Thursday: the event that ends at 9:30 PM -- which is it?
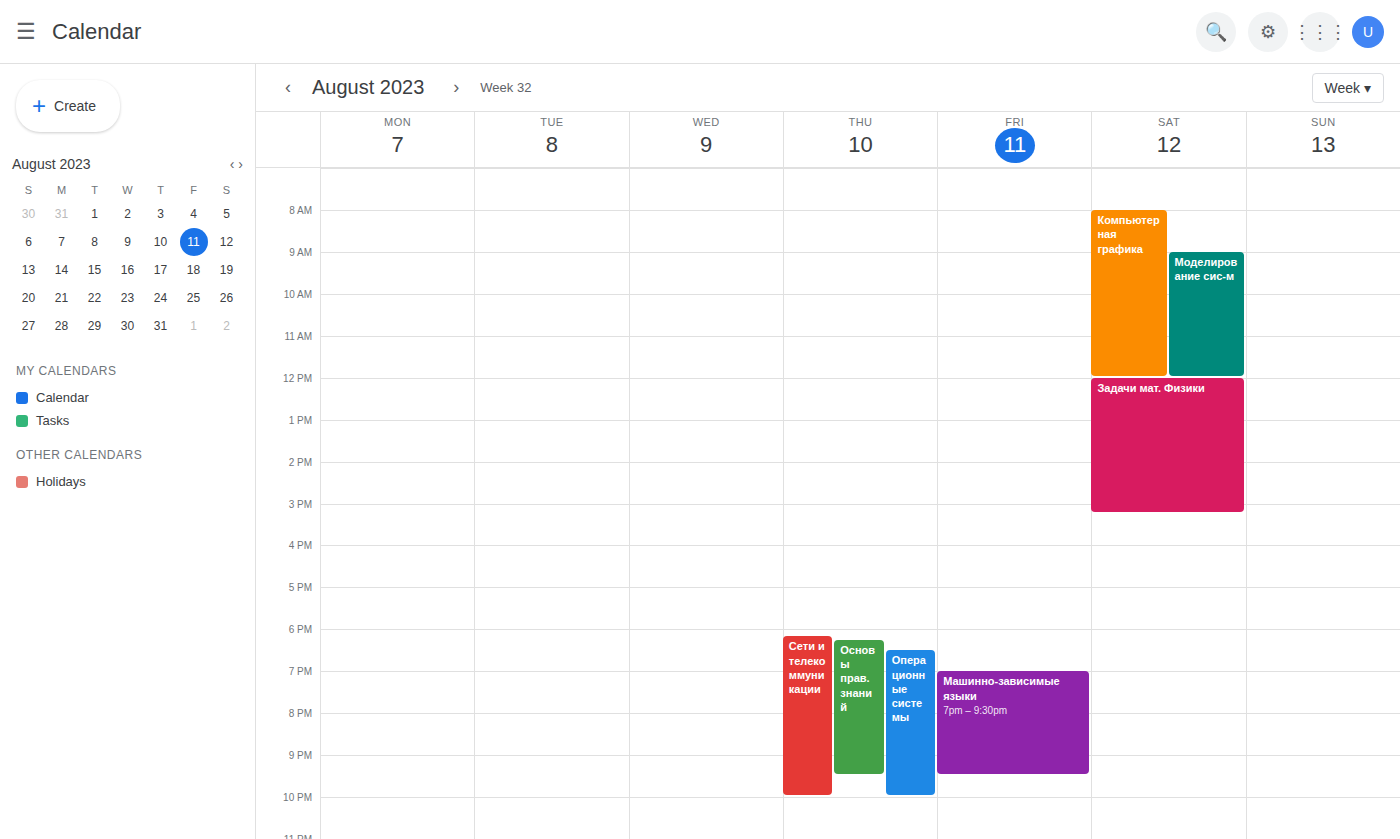
"Основы прав. знаний"